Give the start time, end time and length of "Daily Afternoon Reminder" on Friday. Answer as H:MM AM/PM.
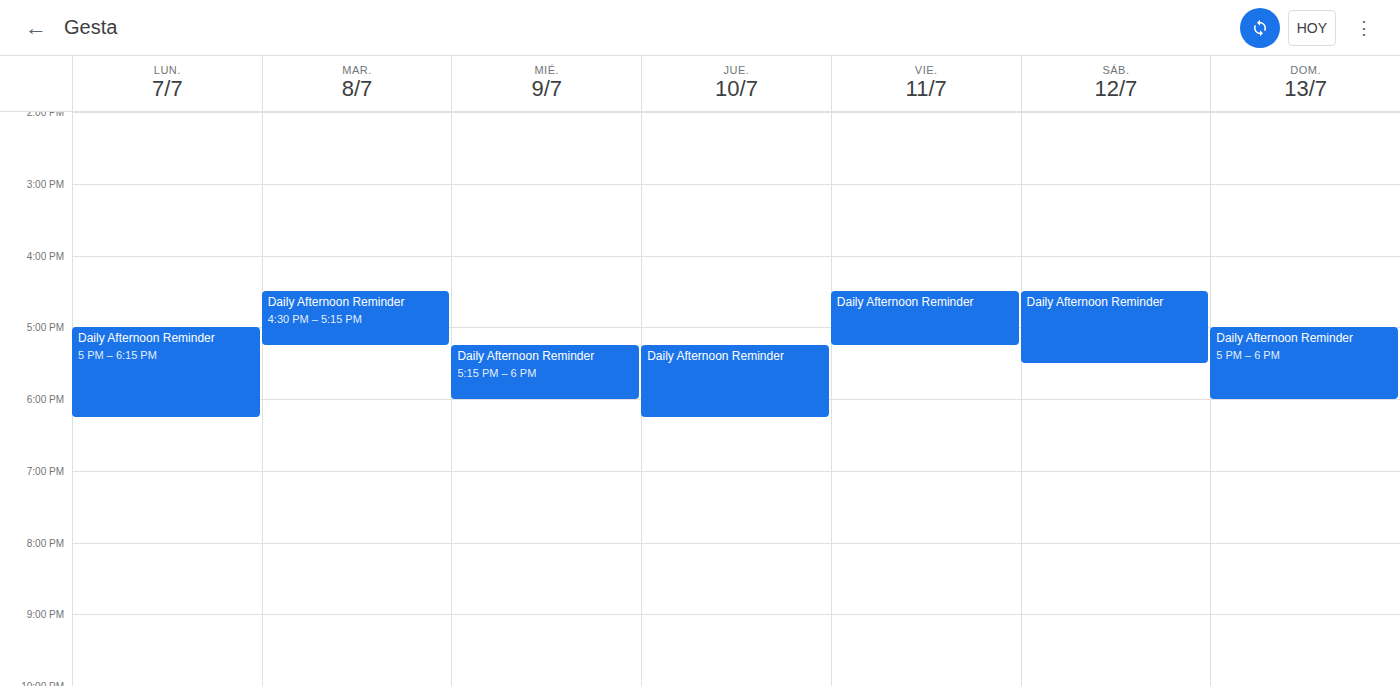
4:30 PM to 5:15 PM, 45 minutes